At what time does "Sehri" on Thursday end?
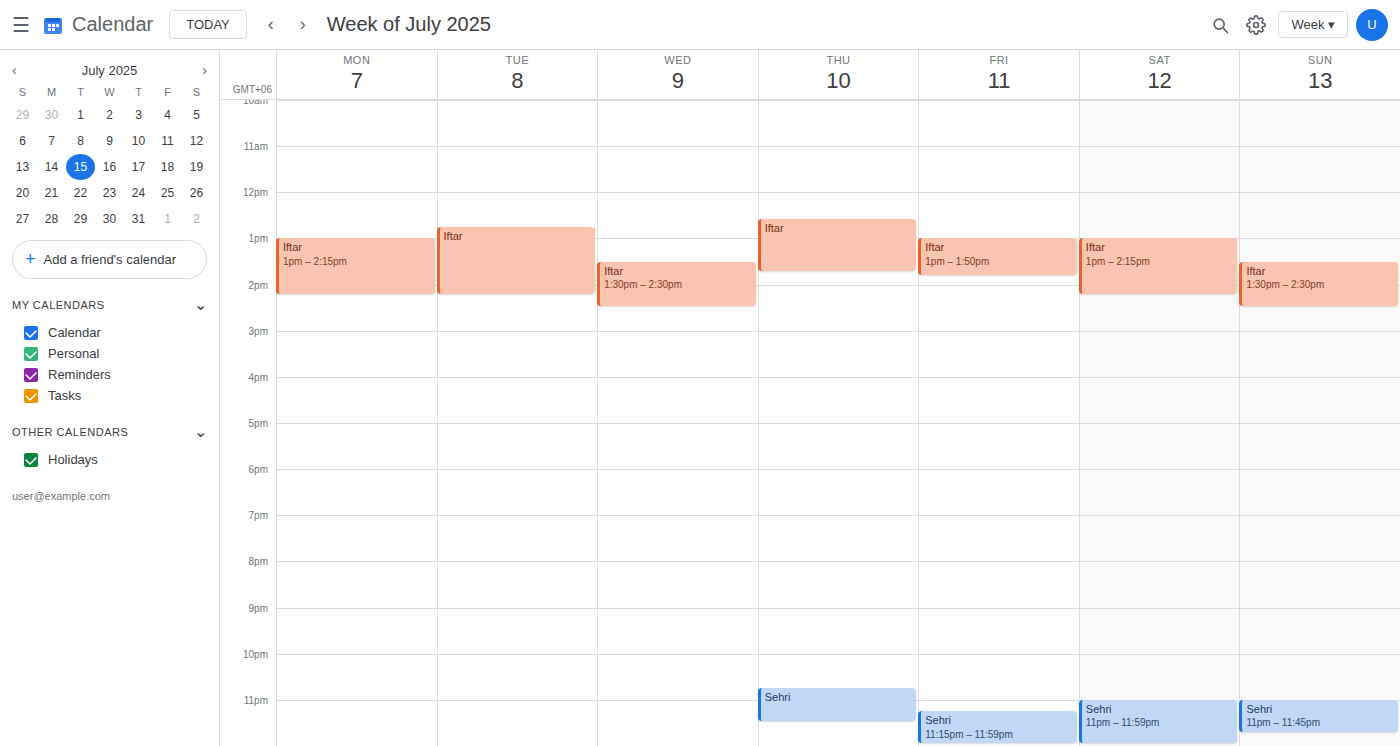
11:30 PM